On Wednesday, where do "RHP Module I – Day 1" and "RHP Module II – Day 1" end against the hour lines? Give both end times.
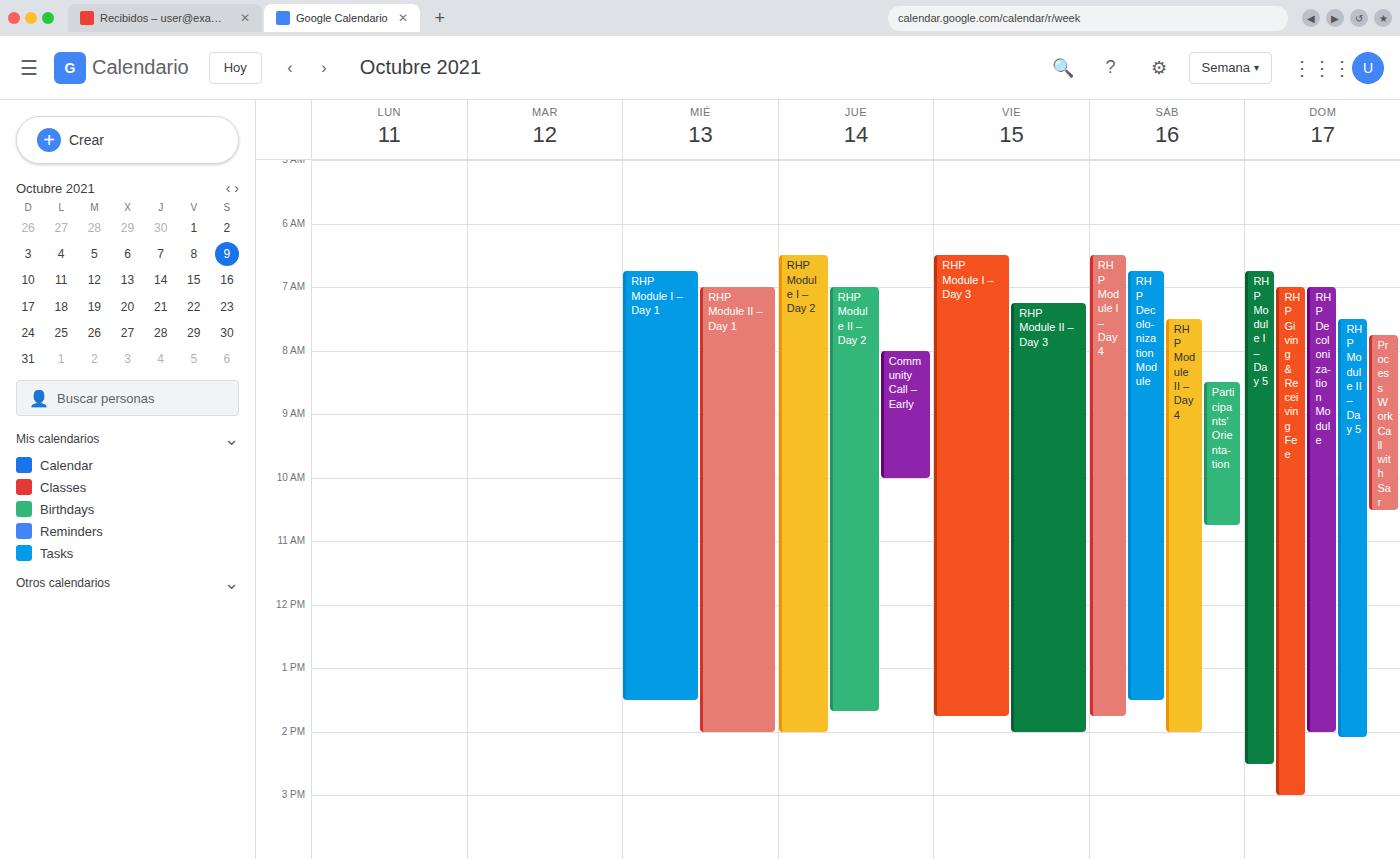
"RHP Module I – Day 1": 1:30 PM, halfway between the 1 PM and 2 PM lines. "RHP Module II – Day 1": 2:00 PM, exactly on the 2 PM line.